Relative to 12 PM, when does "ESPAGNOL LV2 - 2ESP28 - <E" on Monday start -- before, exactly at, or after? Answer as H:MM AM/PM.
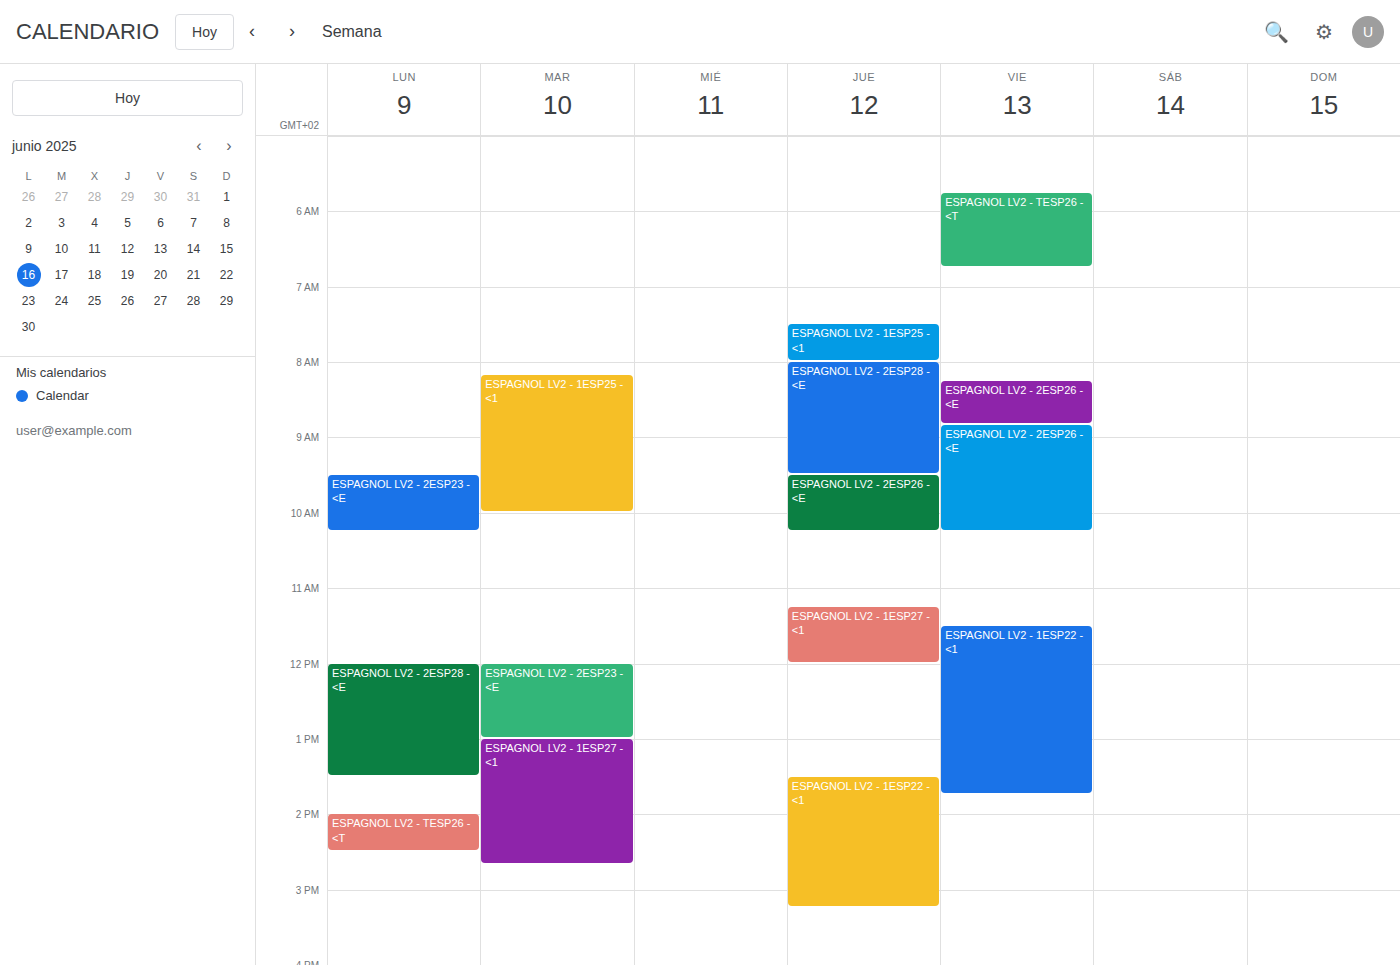
12:00 PM -- exactly at 12 PM, on the 12 PM line.